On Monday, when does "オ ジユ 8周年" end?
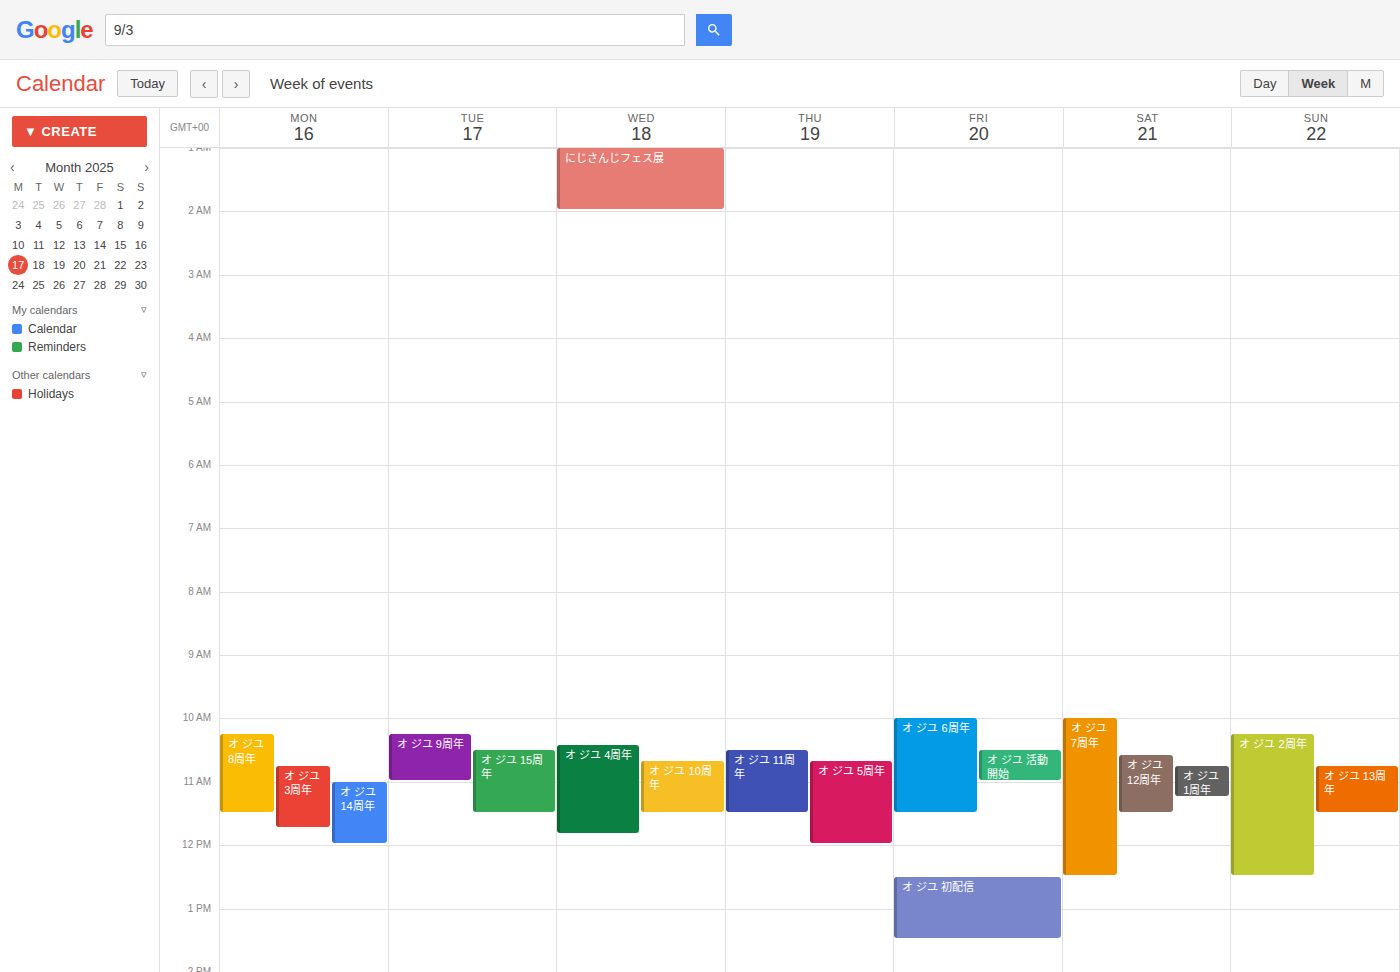
11:30